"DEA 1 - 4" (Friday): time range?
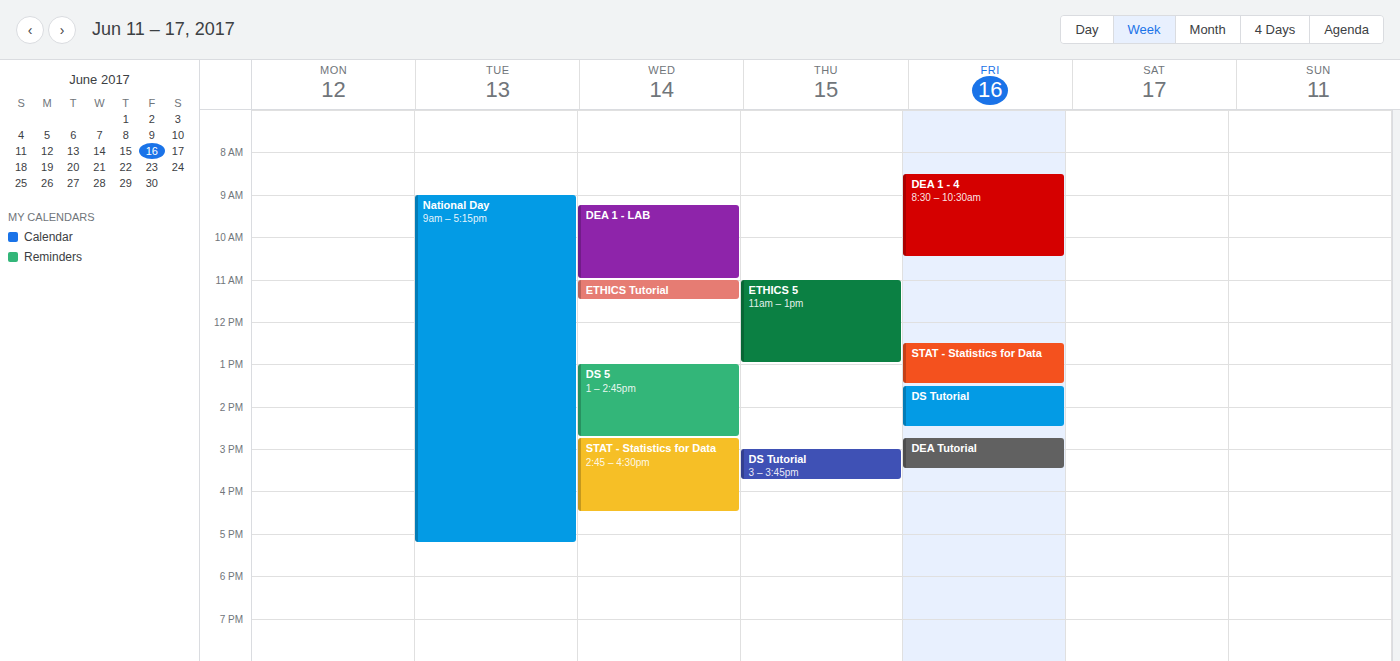
8:30 AM to 10:30 AM